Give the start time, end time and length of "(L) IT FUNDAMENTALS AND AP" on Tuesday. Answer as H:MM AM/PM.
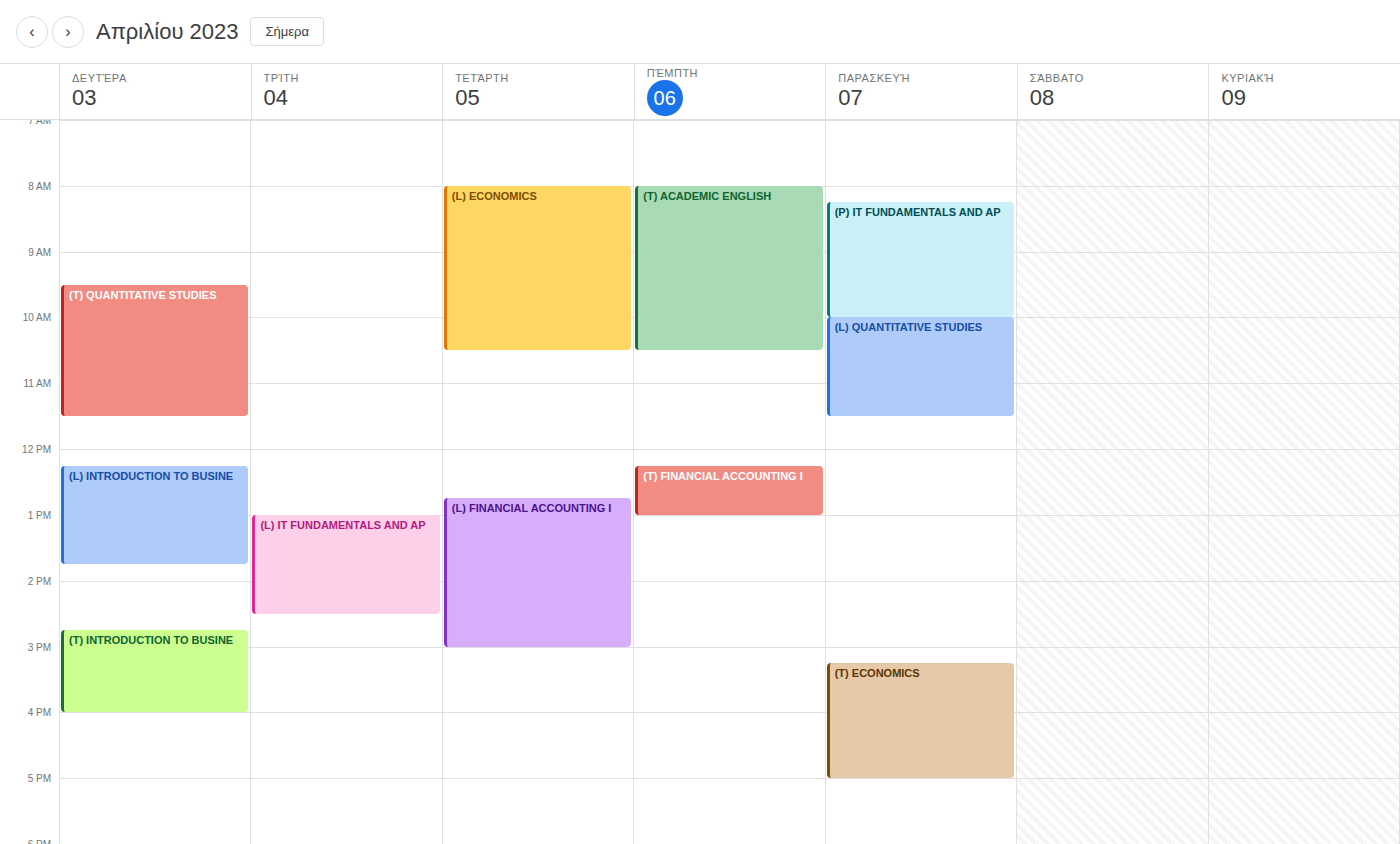
1:00 PM to 2:30 PM, 1 hour 30 minutes